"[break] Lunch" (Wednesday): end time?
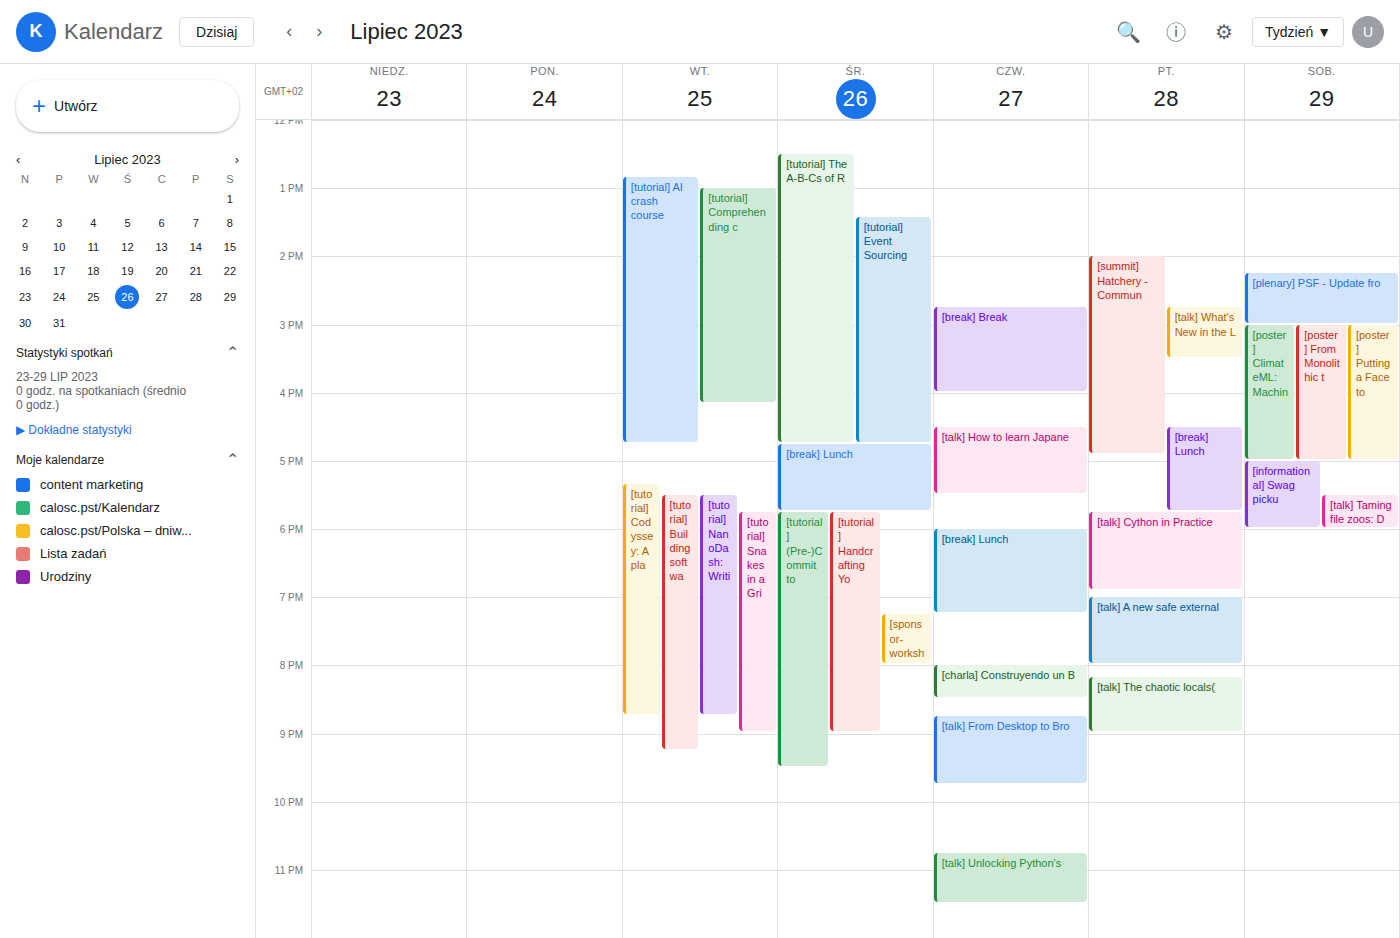
5:45 PM